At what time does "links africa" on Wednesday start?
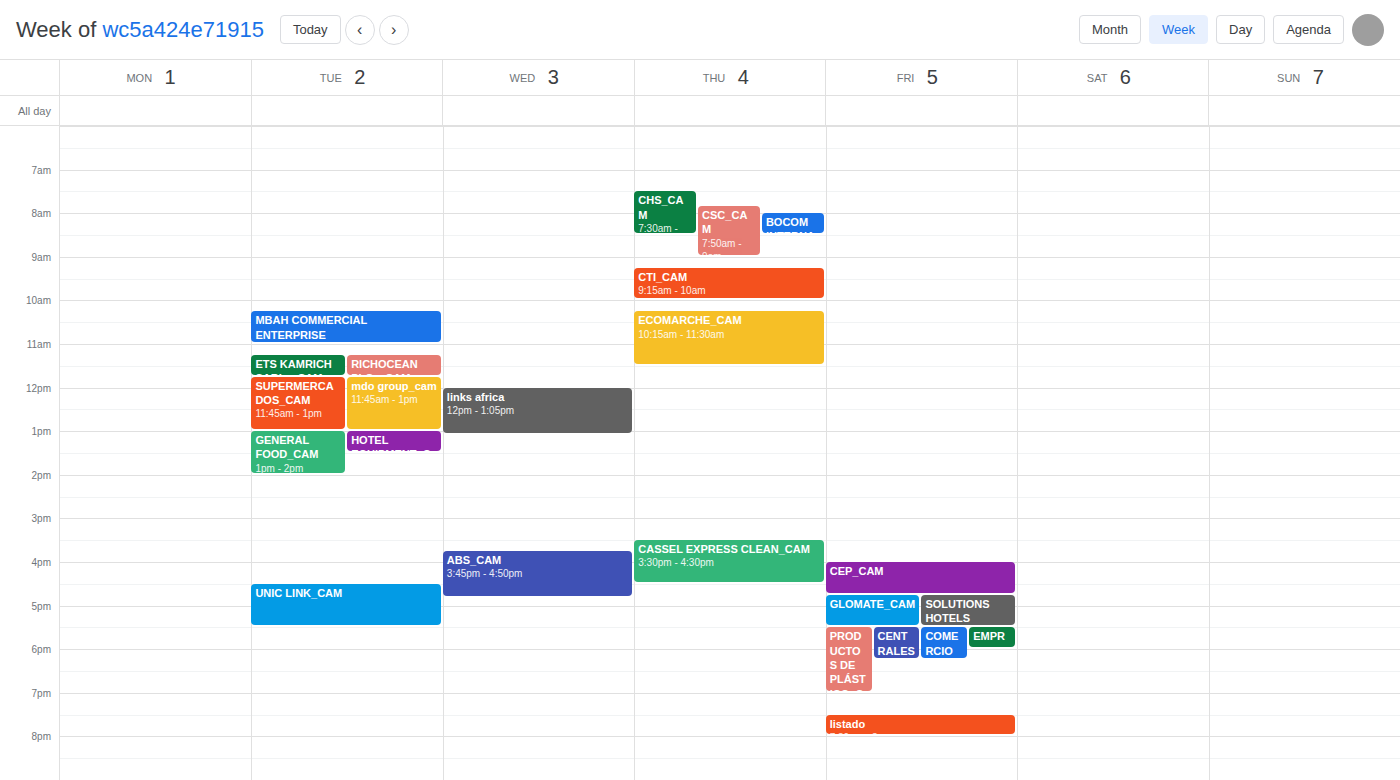
12:00